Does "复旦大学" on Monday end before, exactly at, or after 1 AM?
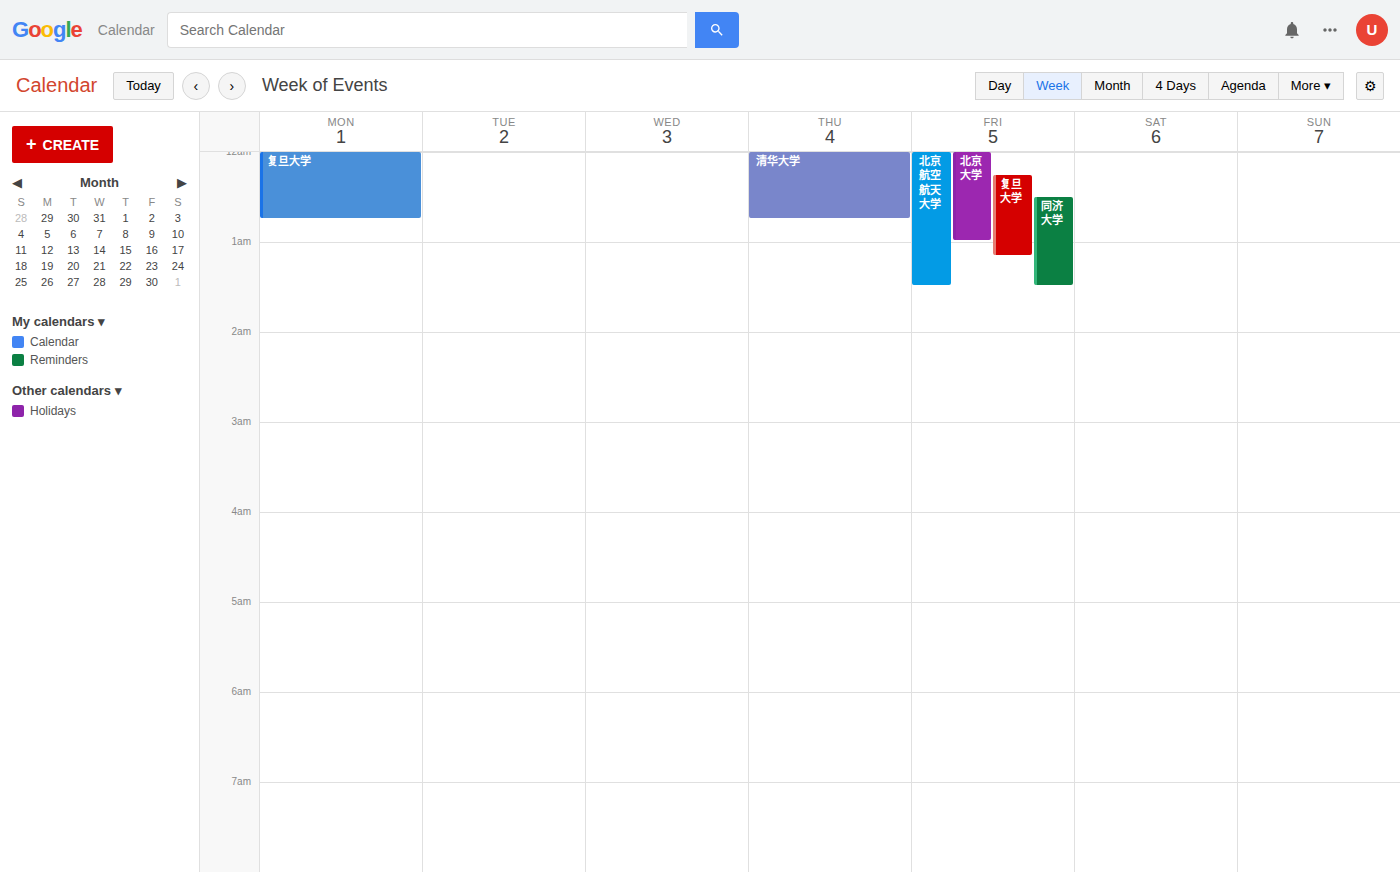
12:45 AM -- before 1 AM, 15 minutes above the 1 AM line.